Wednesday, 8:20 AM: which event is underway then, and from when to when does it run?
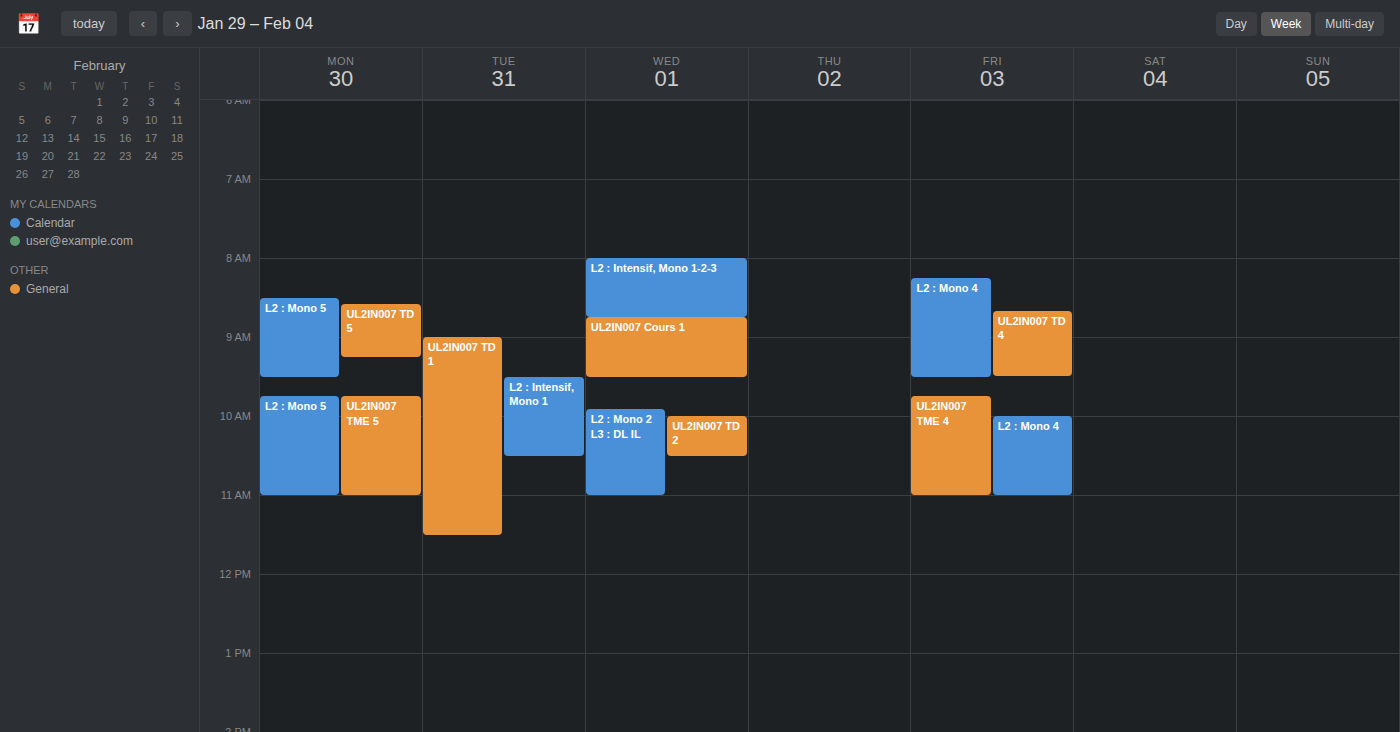
"L2 : Intensif, Mono 1-2-3", 8:00 AM to 8:45 AM